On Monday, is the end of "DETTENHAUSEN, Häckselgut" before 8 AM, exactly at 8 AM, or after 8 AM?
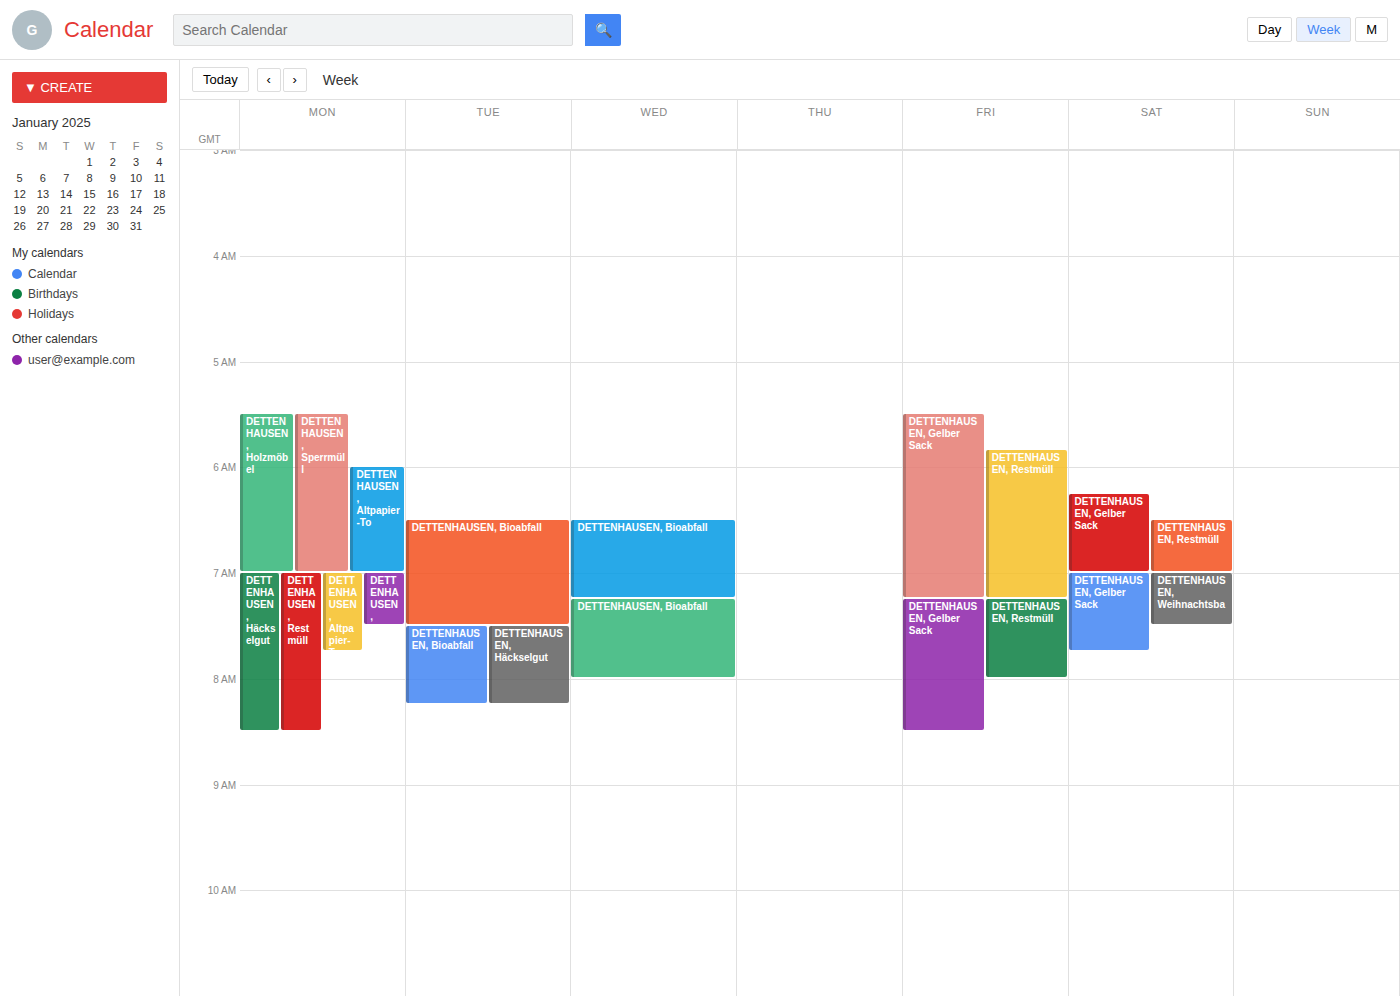
8:30 AM -- after 8 AM, 30 minutes below the 8 AM line.